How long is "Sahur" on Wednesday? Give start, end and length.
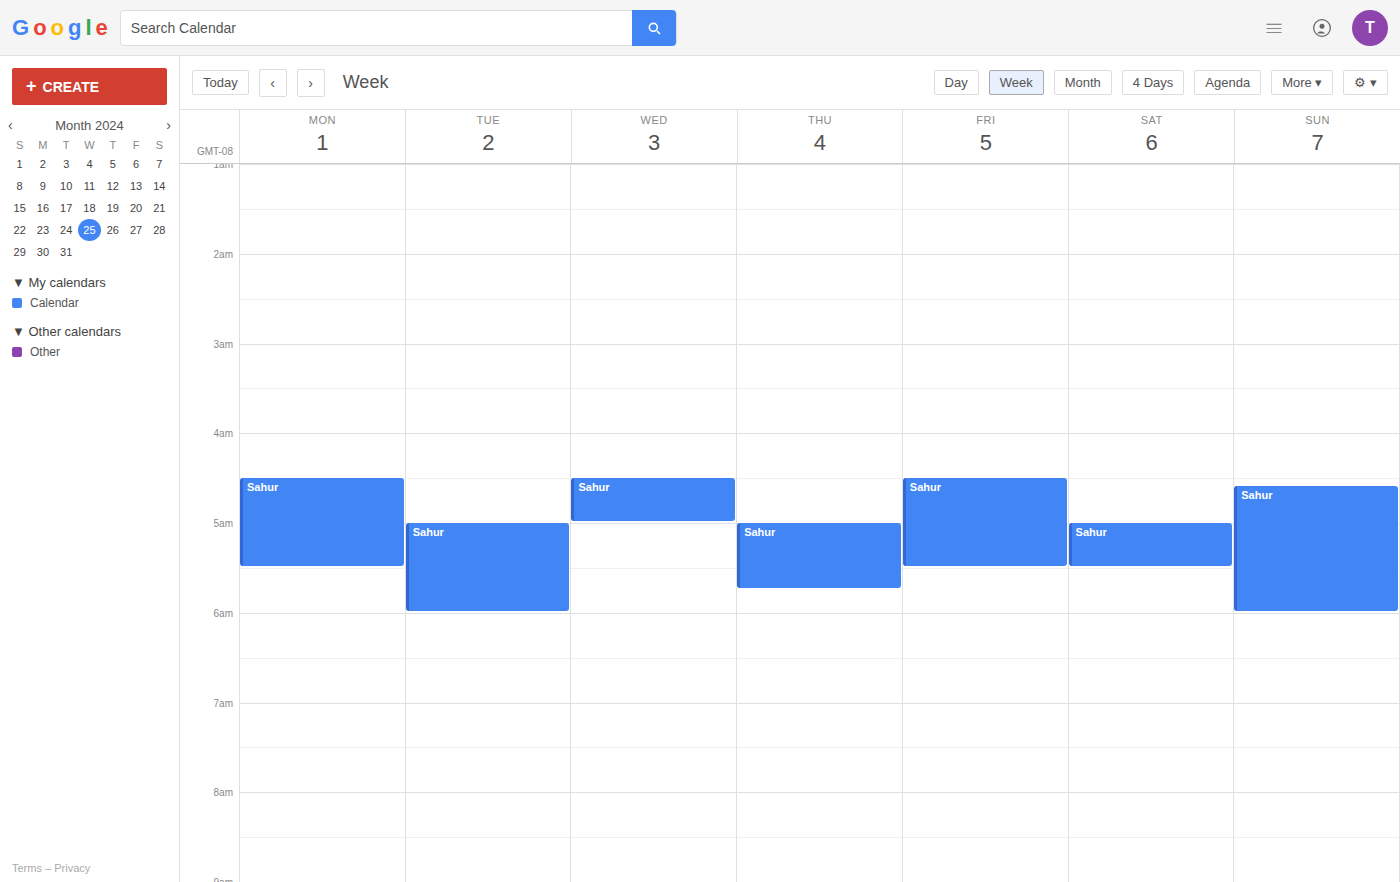
4:30 AM to 5:00 AM, 30 minutes